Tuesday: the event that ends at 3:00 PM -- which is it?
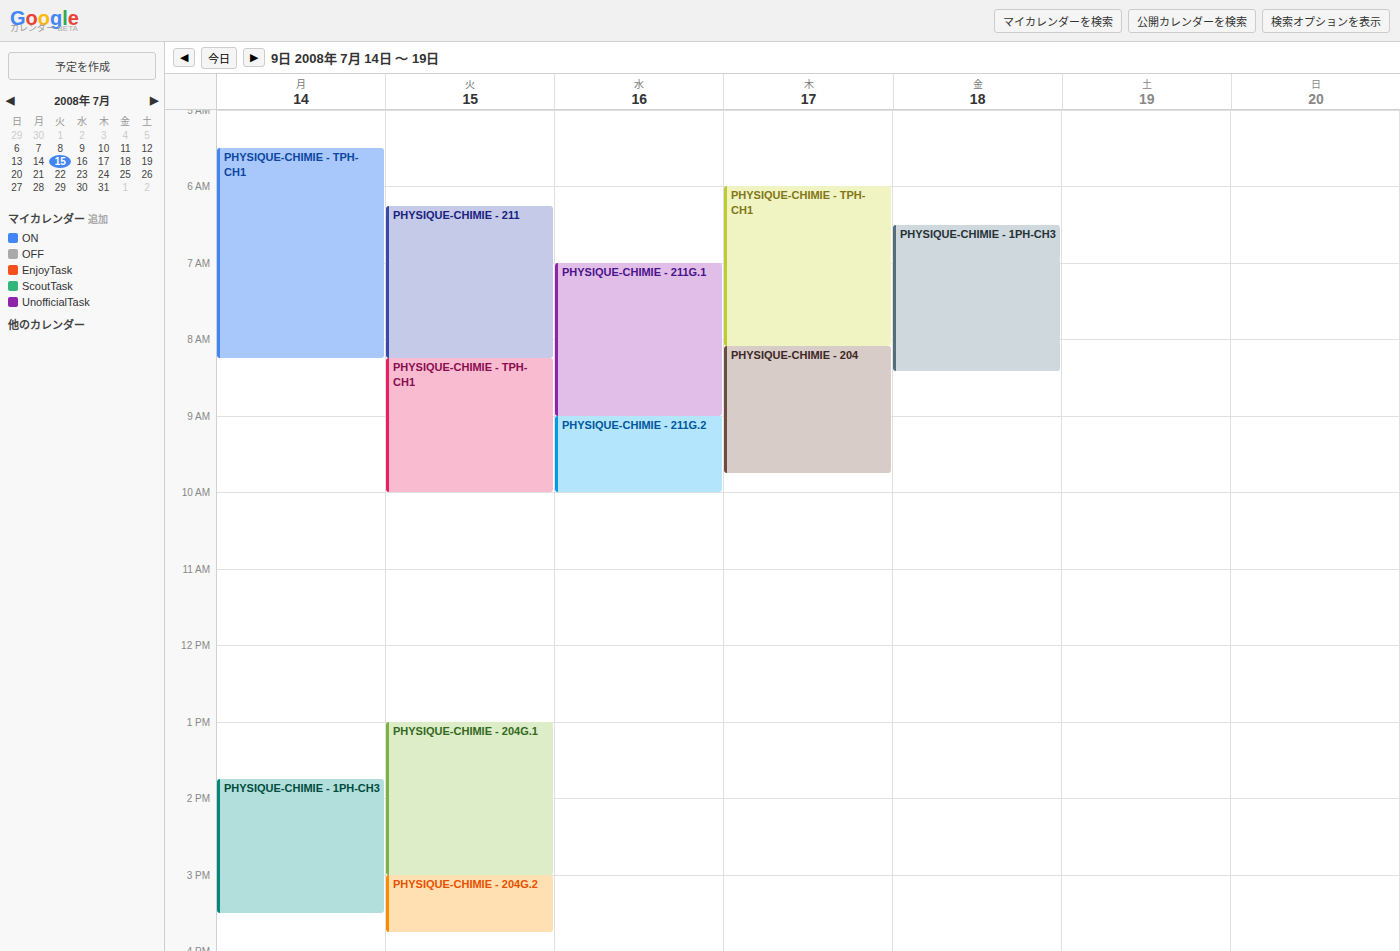
"PHYSIQUE-CHIMIE - 204G.1"